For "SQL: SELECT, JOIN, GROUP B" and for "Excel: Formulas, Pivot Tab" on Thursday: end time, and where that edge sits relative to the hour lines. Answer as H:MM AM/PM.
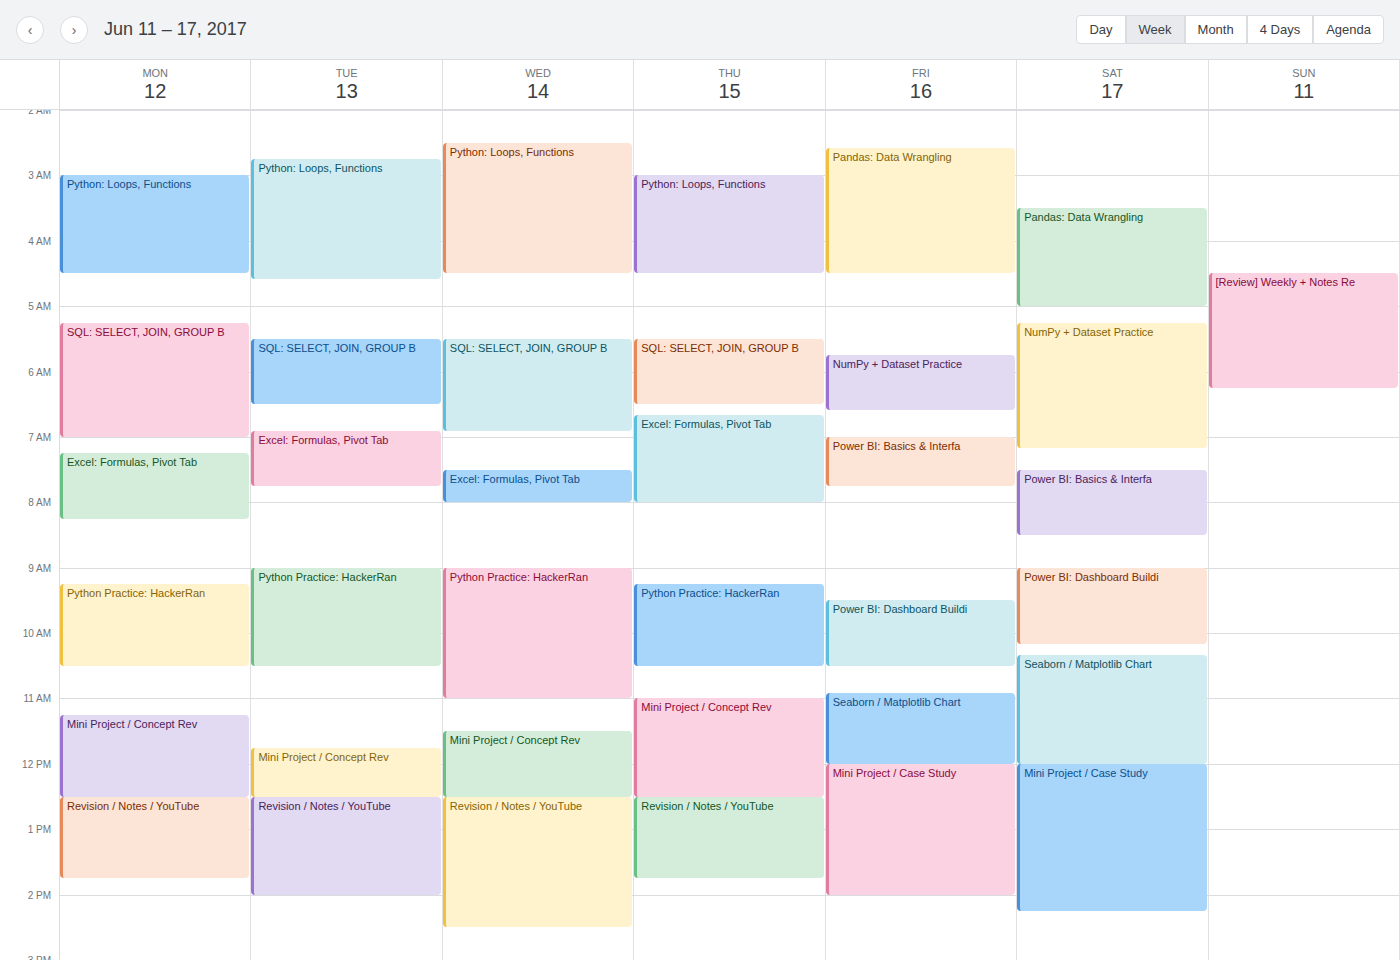
"SQL: SELECT, JOIN, GROUP B": 6:30 AM, halfway between the 6 AM and 7 AM lines. "Excel: Formulas, Pivot Tab": 8:00 AM, exactly on the 8 AM line.